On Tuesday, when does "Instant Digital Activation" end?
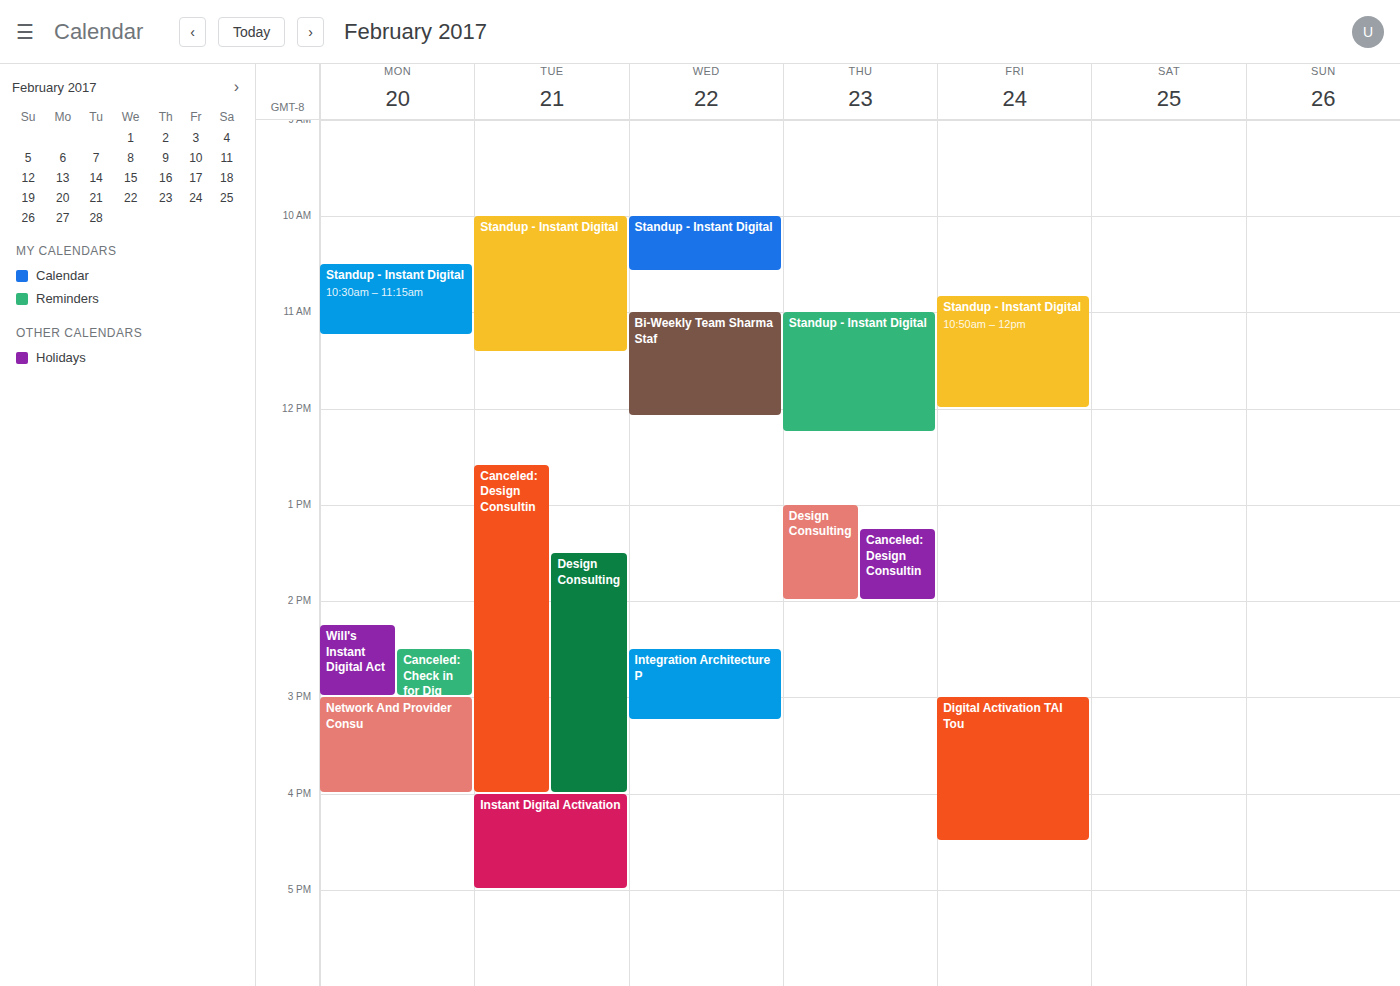
5:00 PM